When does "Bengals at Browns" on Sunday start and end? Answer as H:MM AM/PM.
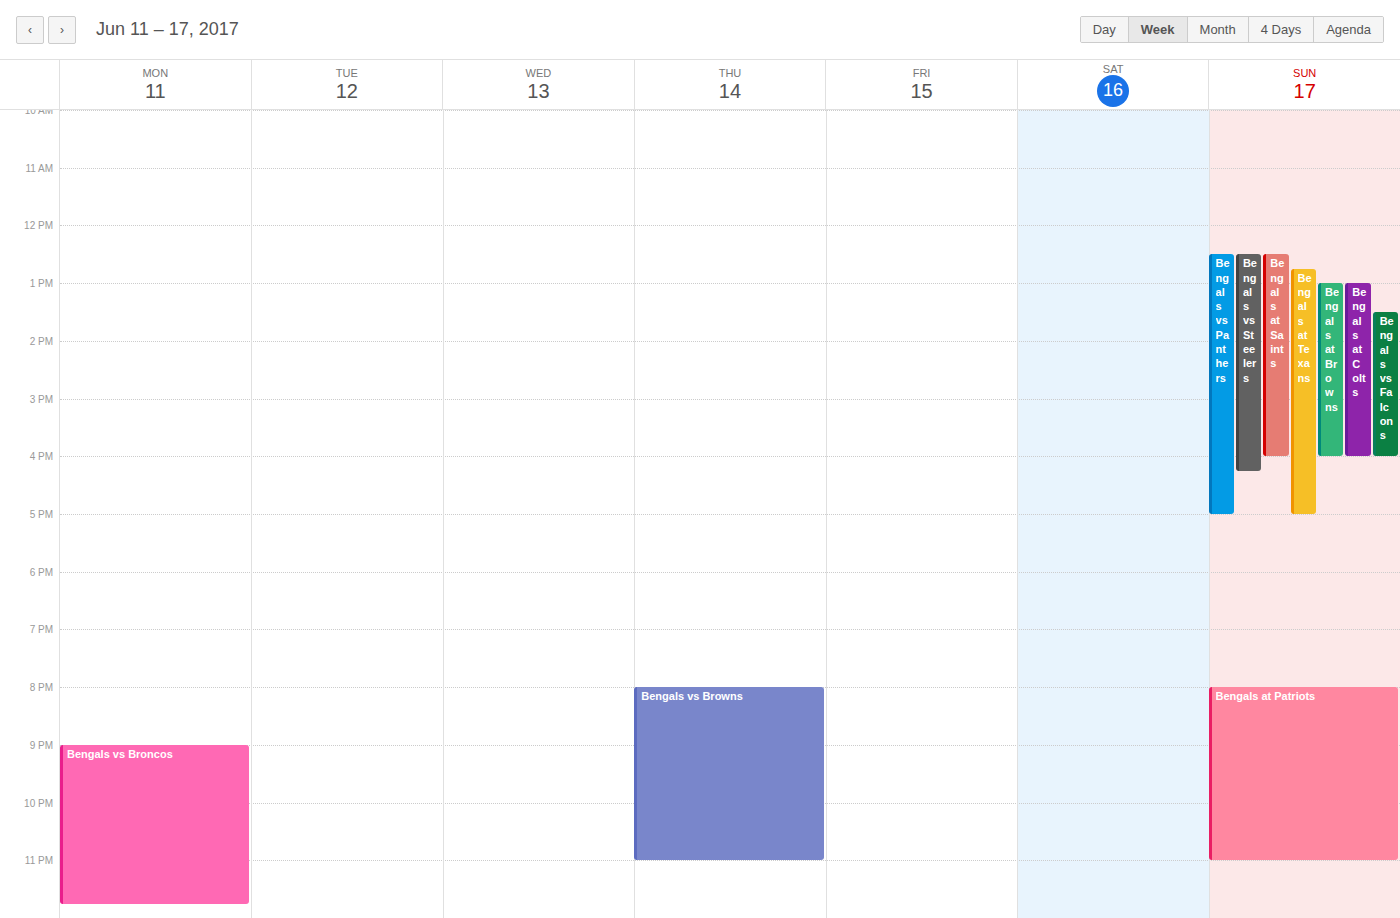
1:00 PM to 4:00 PM